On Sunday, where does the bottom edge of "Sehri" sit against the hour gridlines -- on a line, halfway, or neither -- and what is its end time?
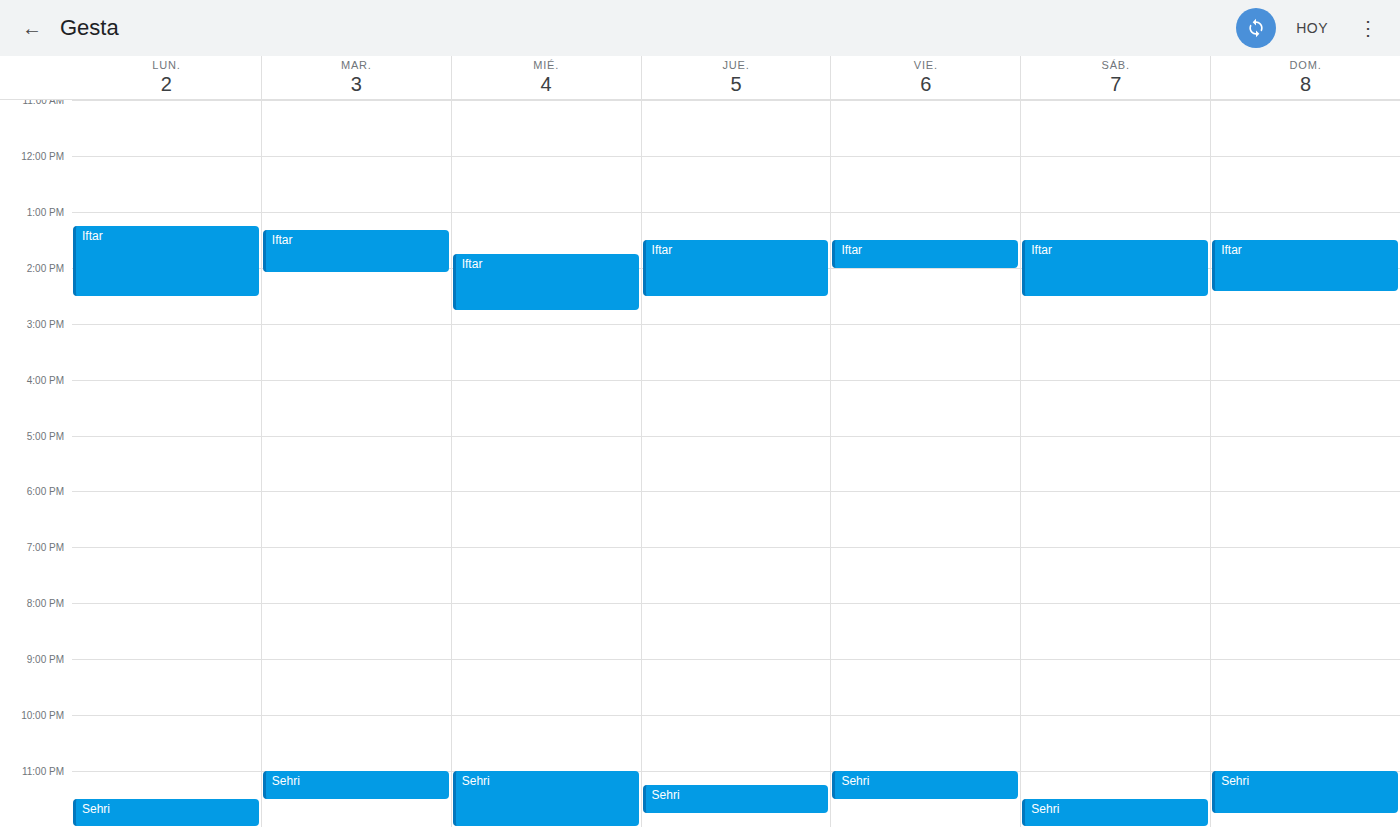
11:45 PM -- neither: three quarters of the way from the 11 PM line to the 12 AM line.